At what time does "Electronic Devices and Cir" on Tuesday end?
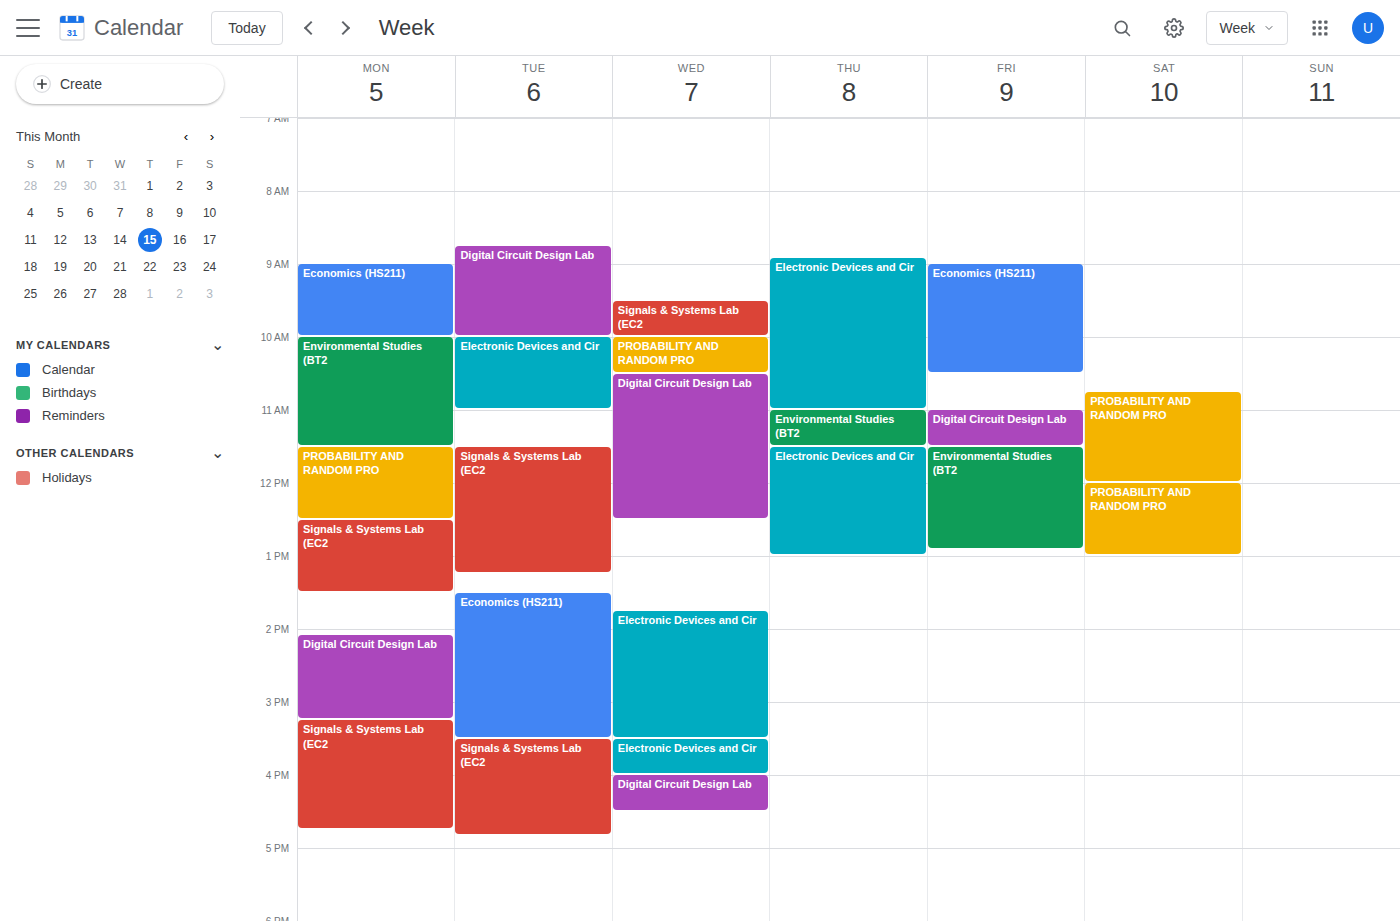
11:00 AM